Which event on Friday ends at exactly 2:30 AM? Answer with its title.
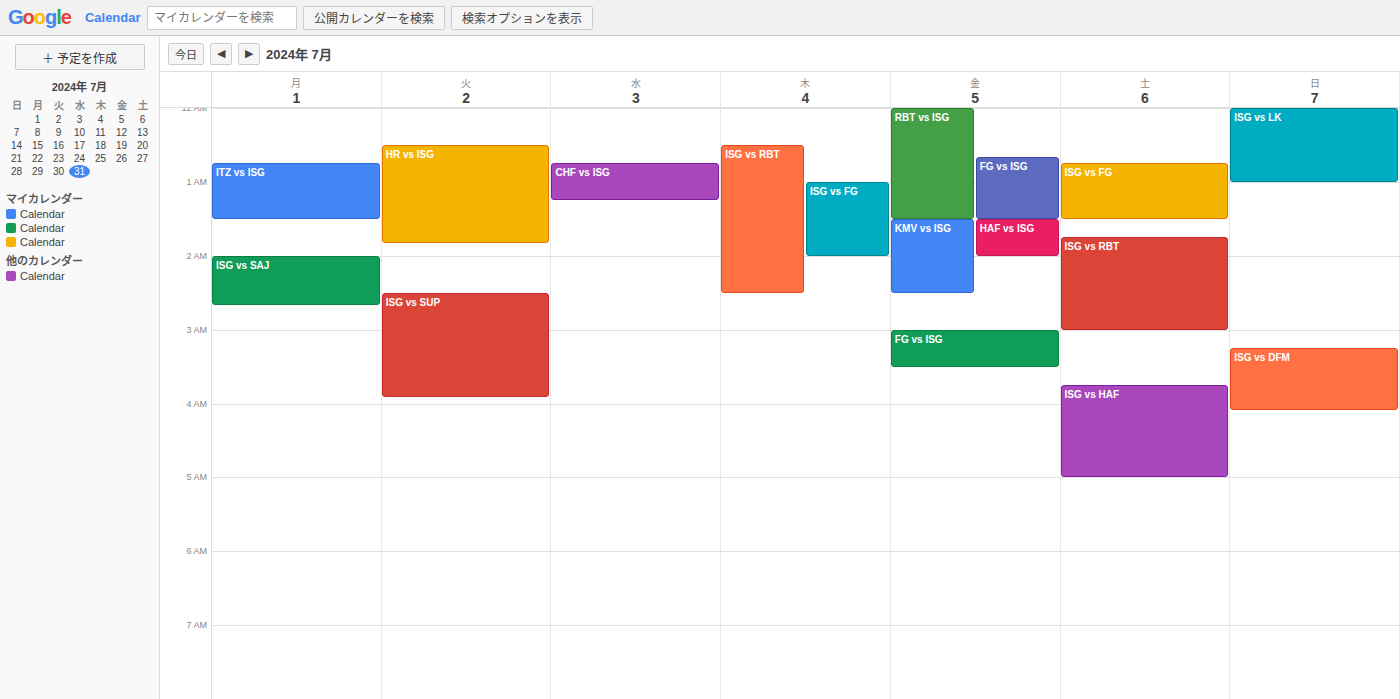
"KMV vs ISG"